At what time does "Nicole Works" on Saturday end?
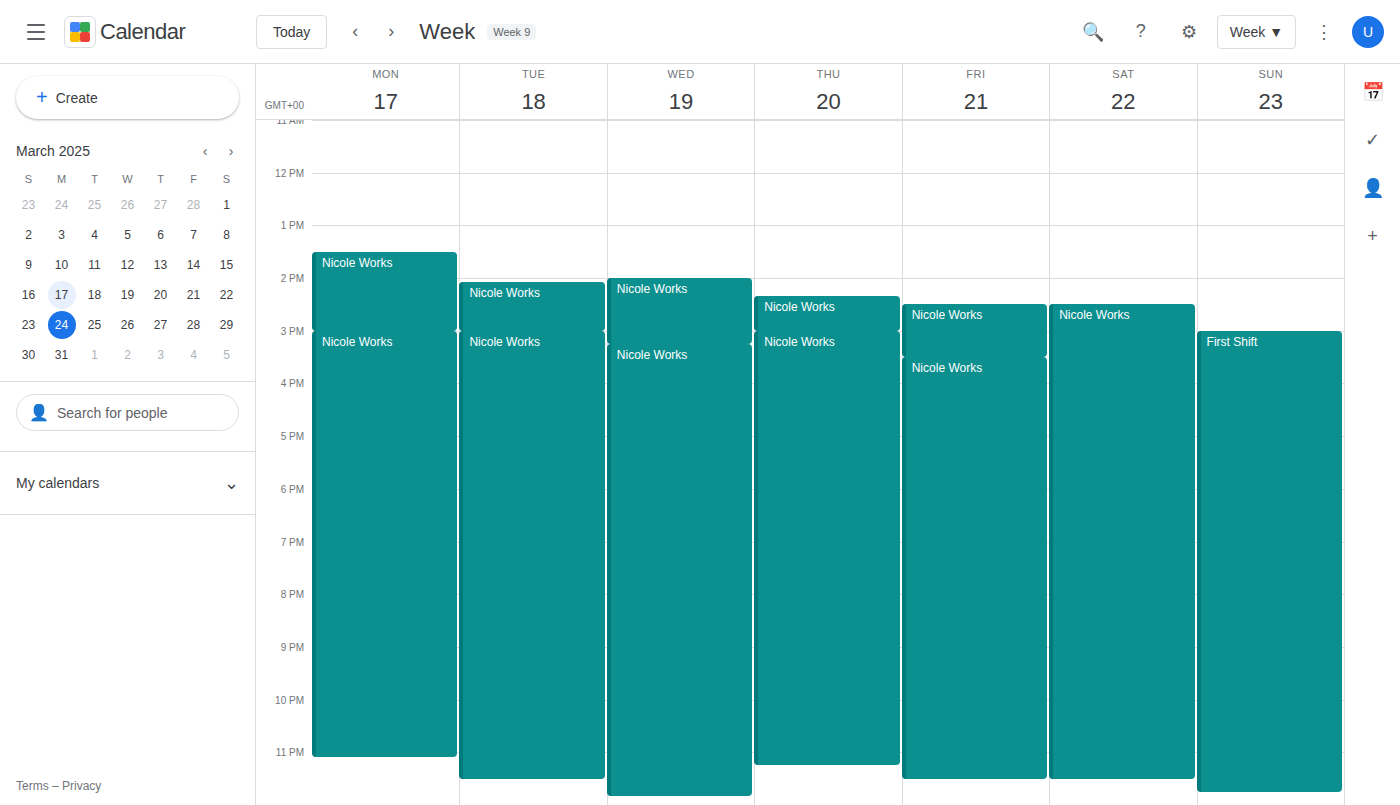
11:30 PM